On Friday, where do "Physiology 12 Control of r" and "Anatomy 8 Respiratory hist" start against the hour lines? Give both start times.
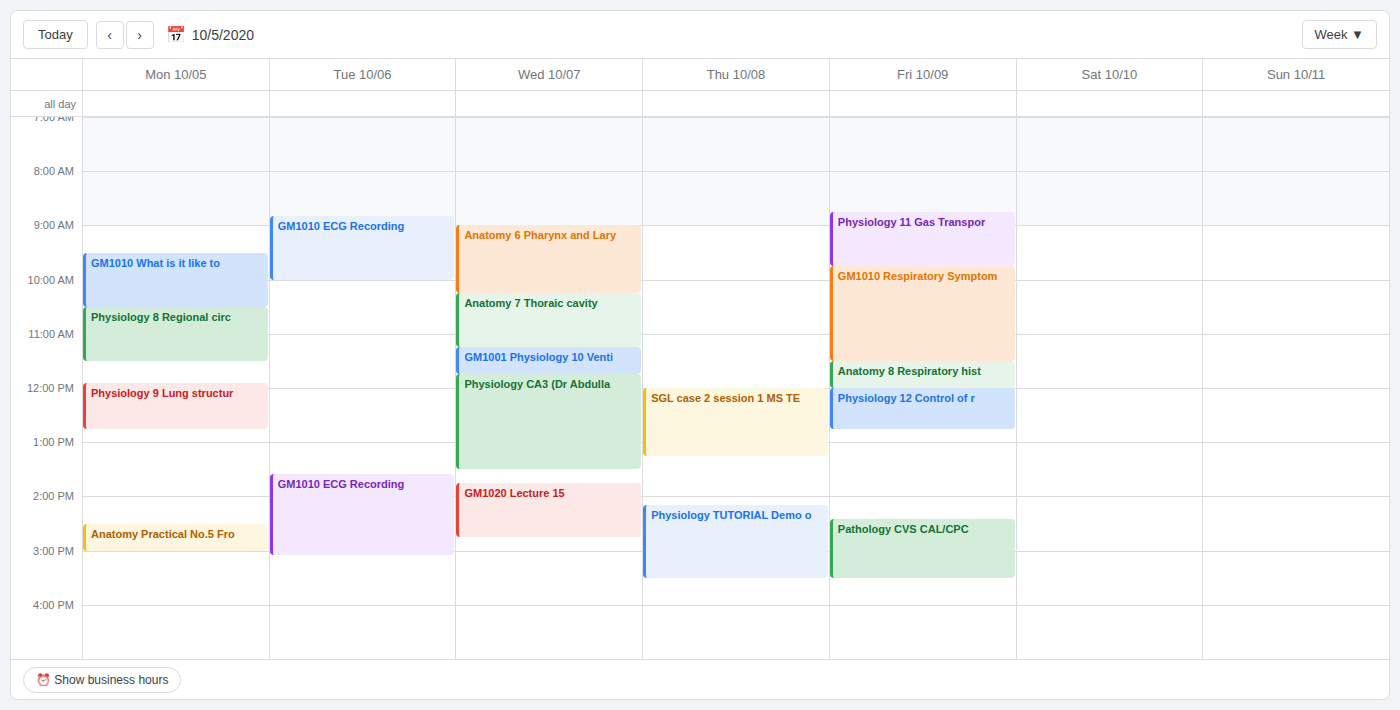
"Physiology 12 Control of r": 12:00 PM, exactly on the 12 PM line. "Anatomy 8 Respiratory hist": 11:30 AM, halfway between the 11 AM and 12 PM lines.